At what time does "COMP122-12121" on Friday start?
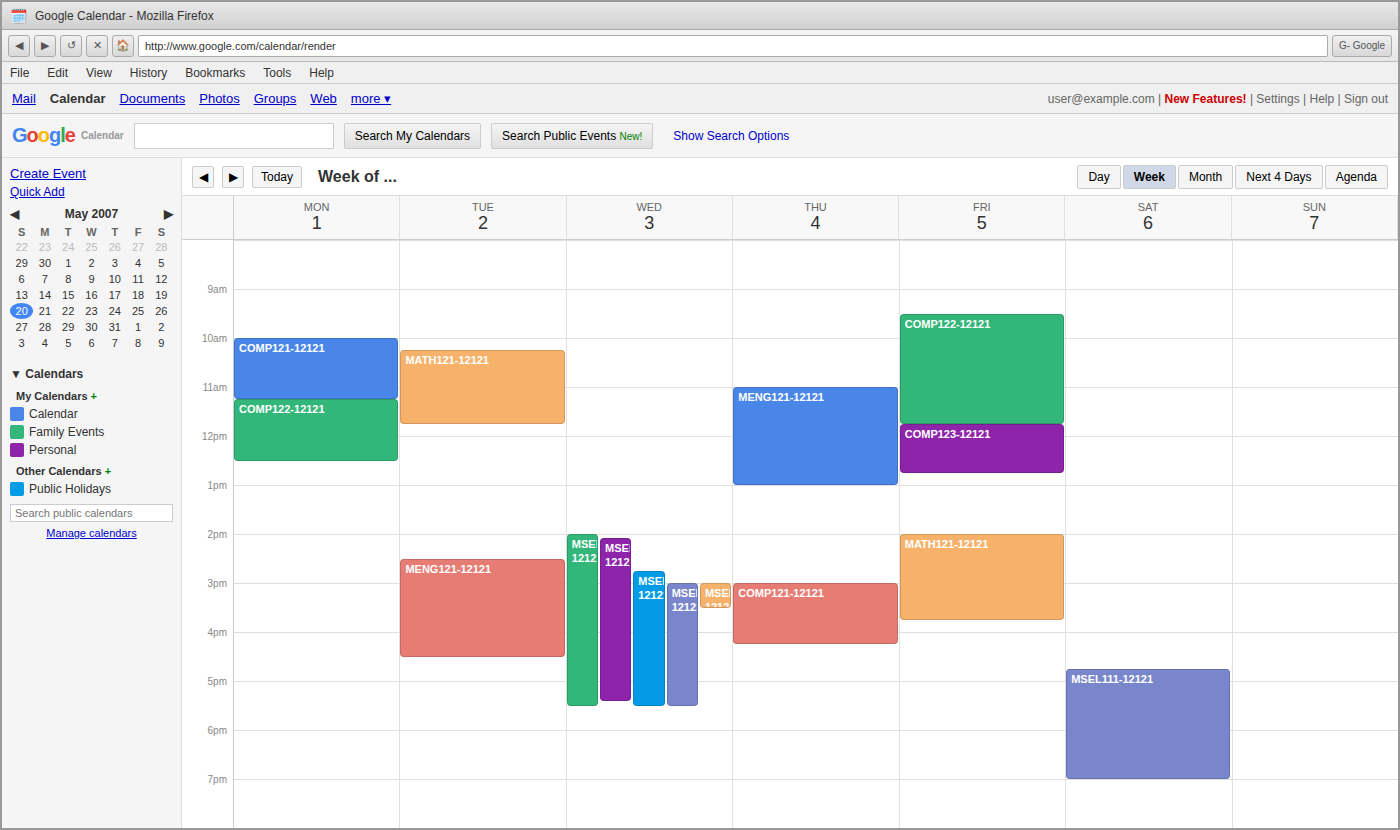
9:30 AM